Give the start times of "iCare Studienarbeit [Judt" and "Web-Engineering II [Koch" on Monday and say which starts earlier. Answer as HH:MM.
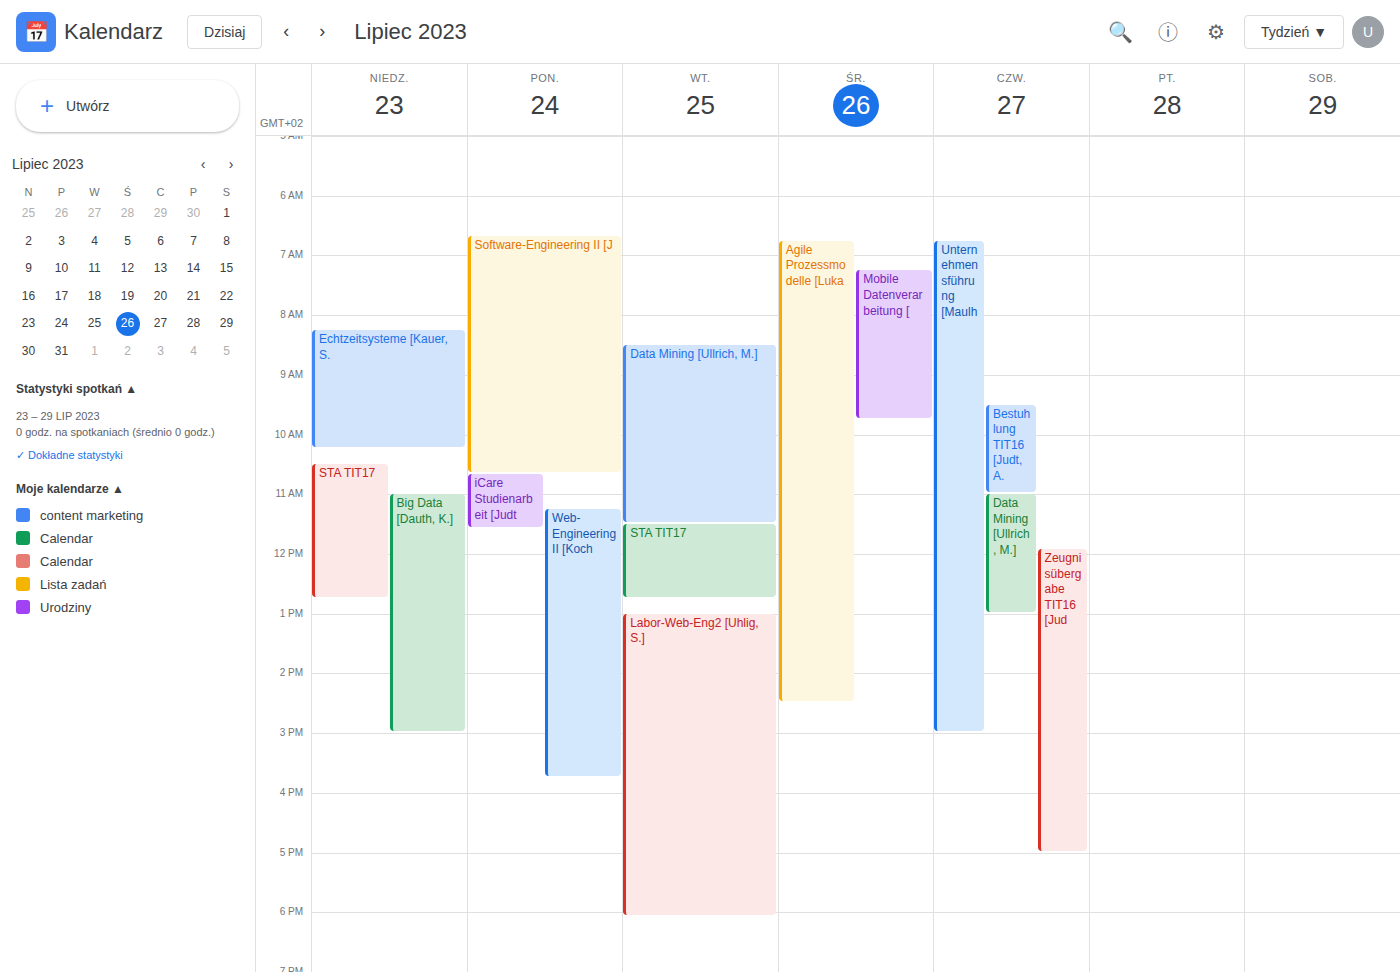
"iCare Studienarbeit [Judt" 10:40; "Web-Engineering II [Koch" 11:15.